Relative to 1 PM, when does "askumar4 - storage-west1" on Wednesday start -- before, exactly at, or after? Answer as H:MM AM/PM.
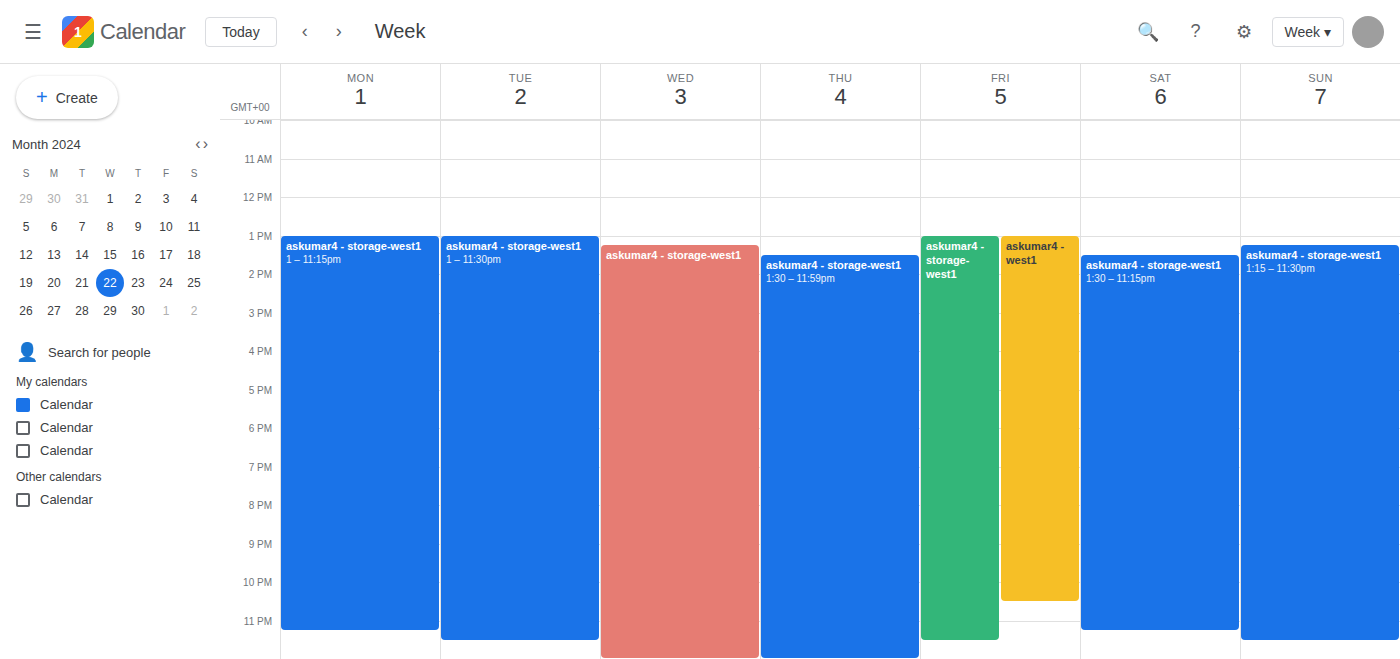
1:15 PM -- after 1 PM, 15 minutes below the 1 PM line.